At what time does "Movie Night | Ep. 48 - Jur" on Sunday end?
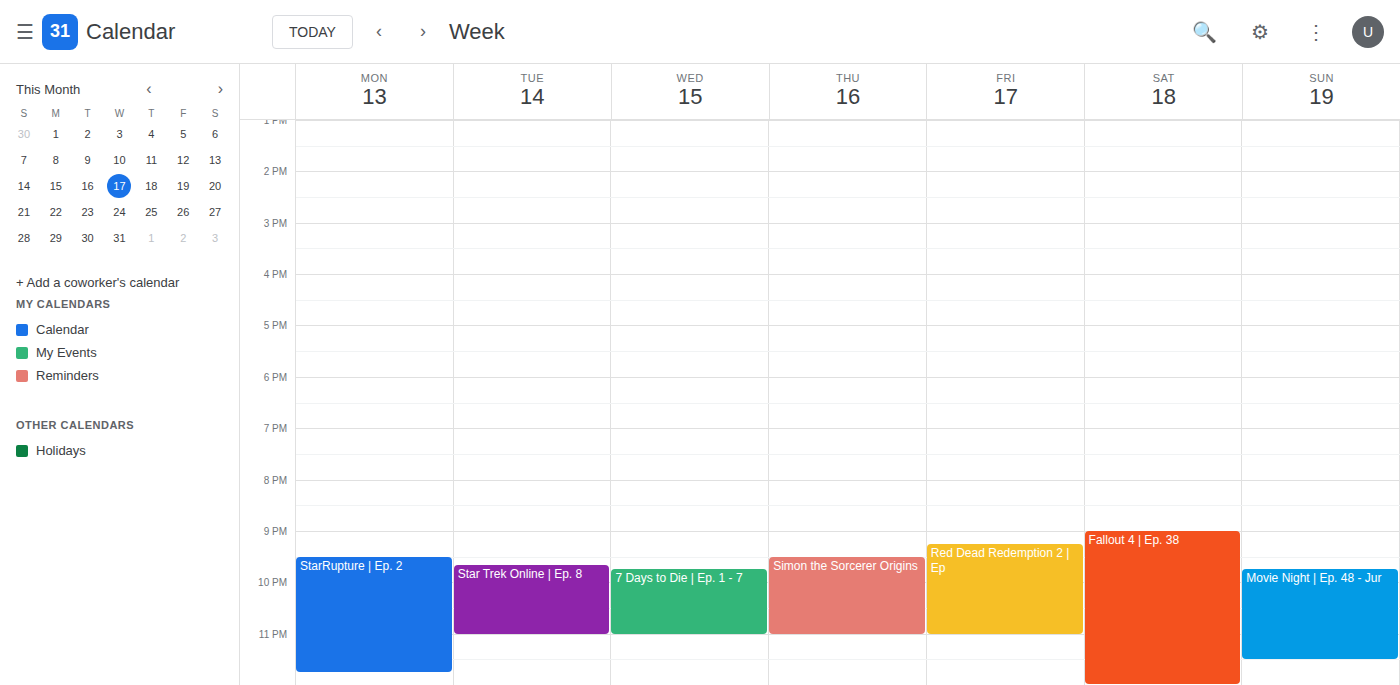
11:30 PM